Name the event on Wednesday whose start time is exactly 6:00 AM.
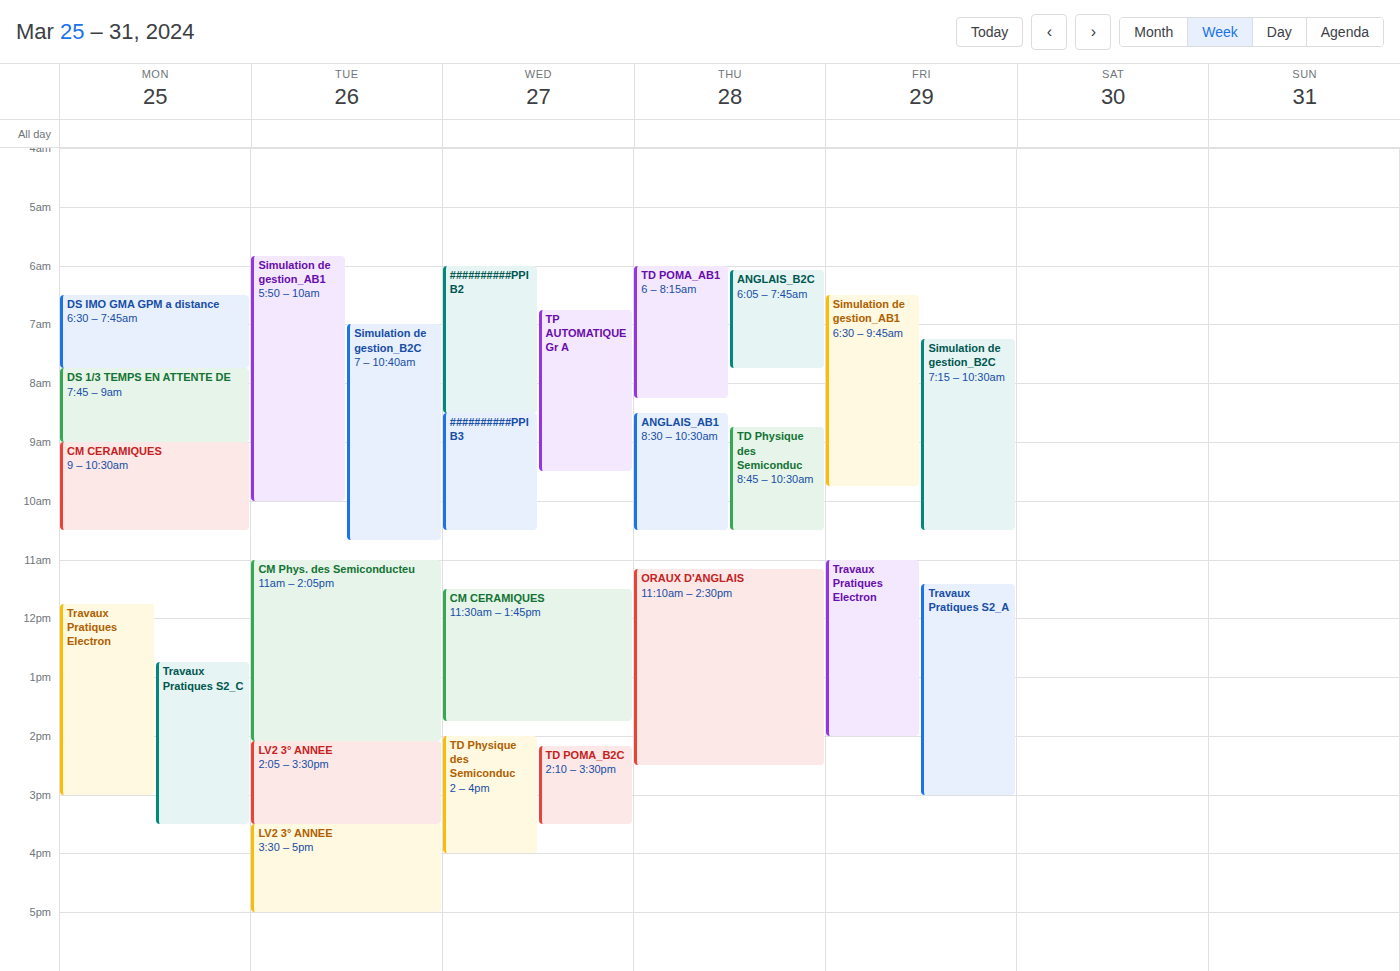
"##########PPI B2"